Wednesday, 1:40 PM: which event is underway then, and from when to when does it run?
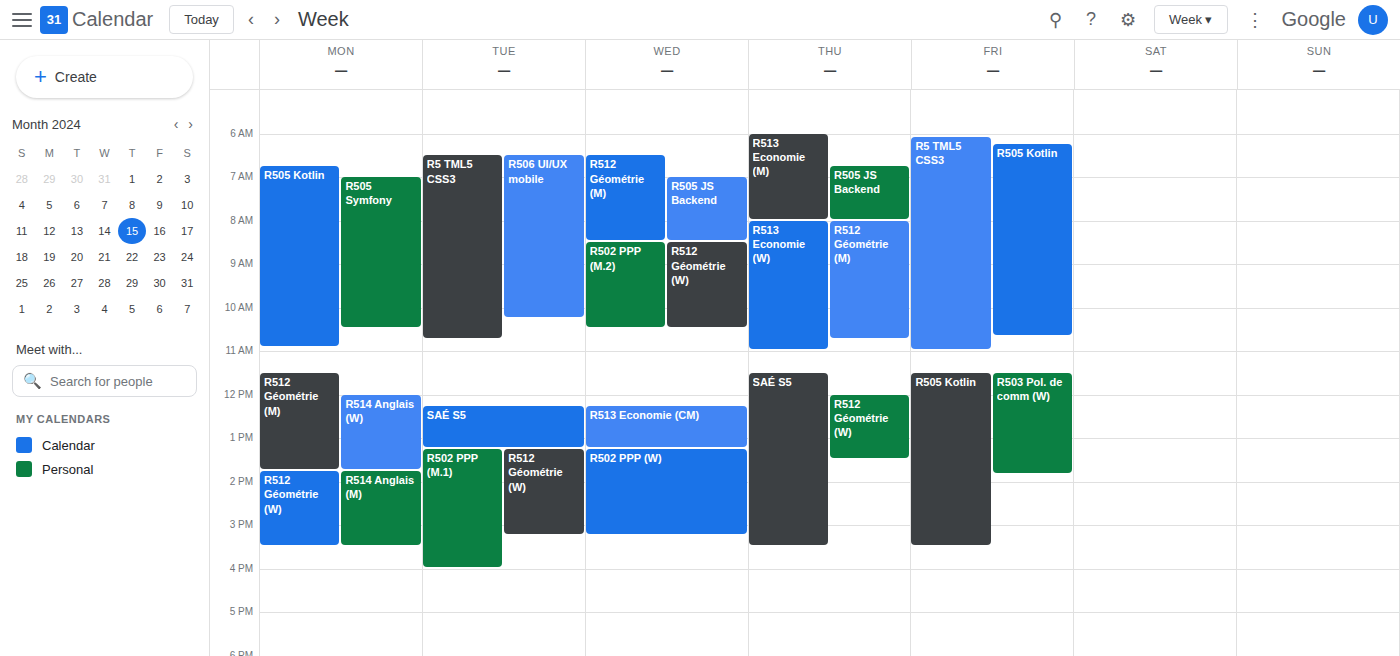
"R502 PPP (W)", 1:15 PM to 3:15 PM